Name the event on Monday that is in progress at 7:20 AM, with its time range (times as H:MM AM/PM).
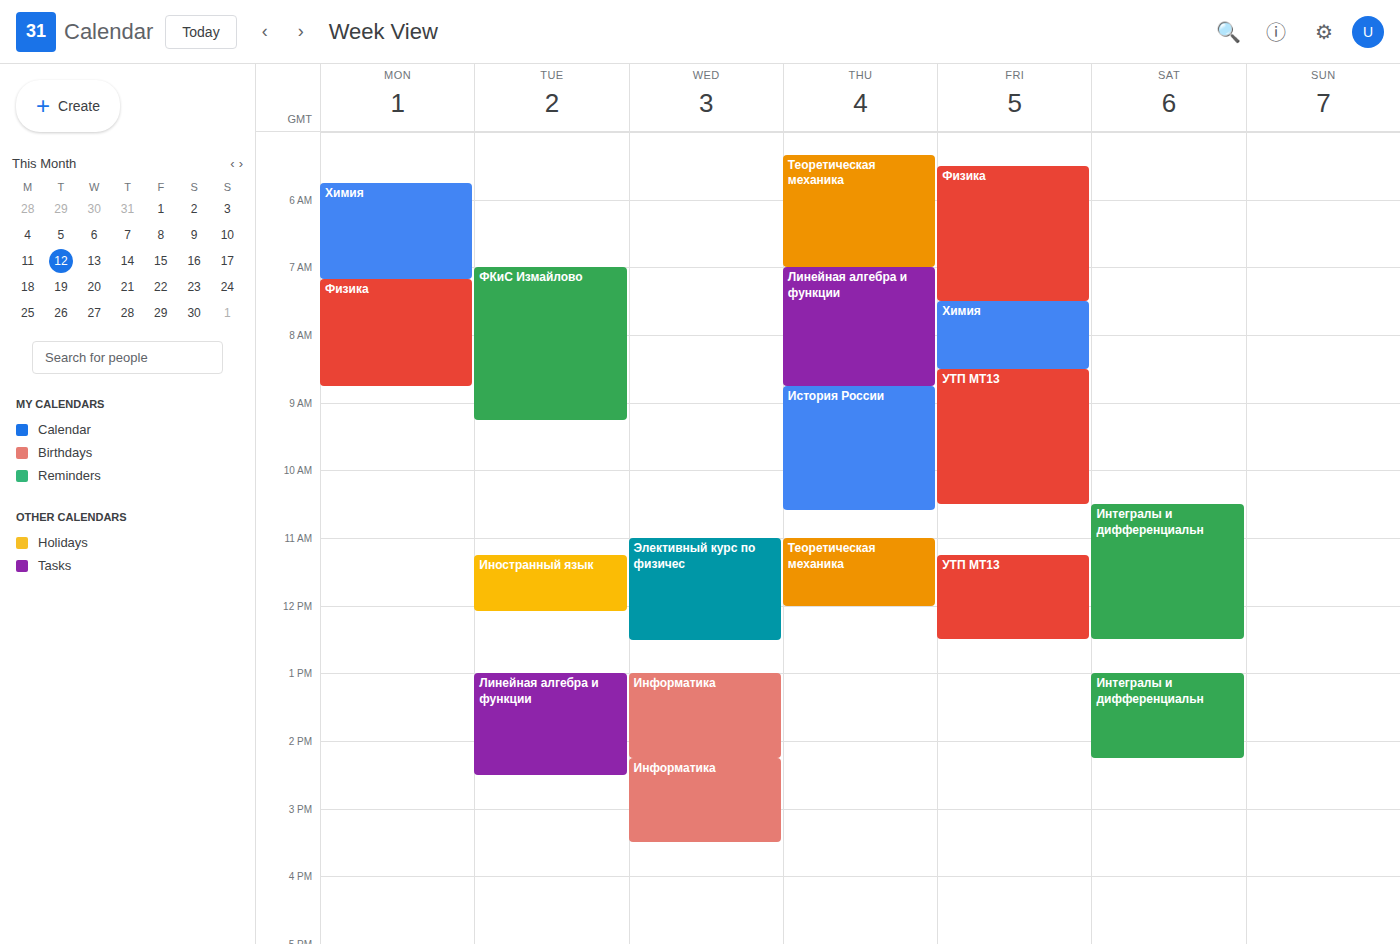
"Физика", 7:10 AM to 8:45 AM